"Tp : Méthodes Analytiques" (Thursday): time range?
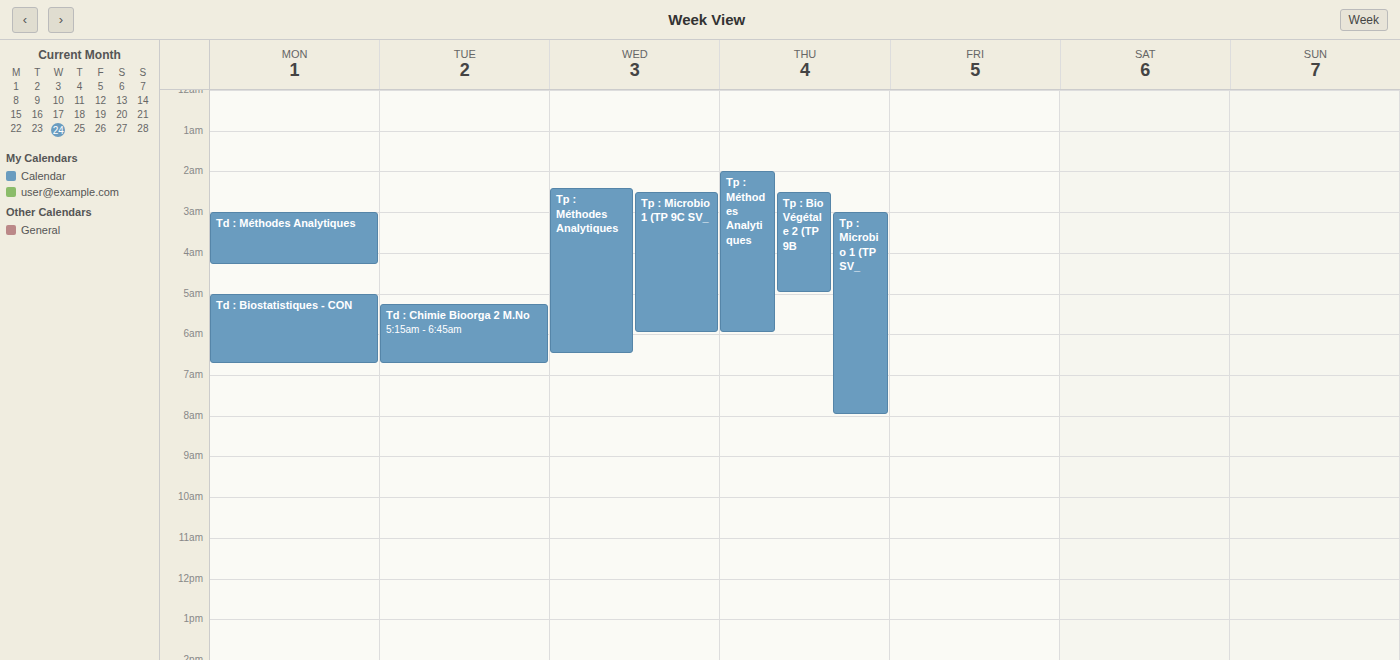
2:00 AM to 6:00 AM